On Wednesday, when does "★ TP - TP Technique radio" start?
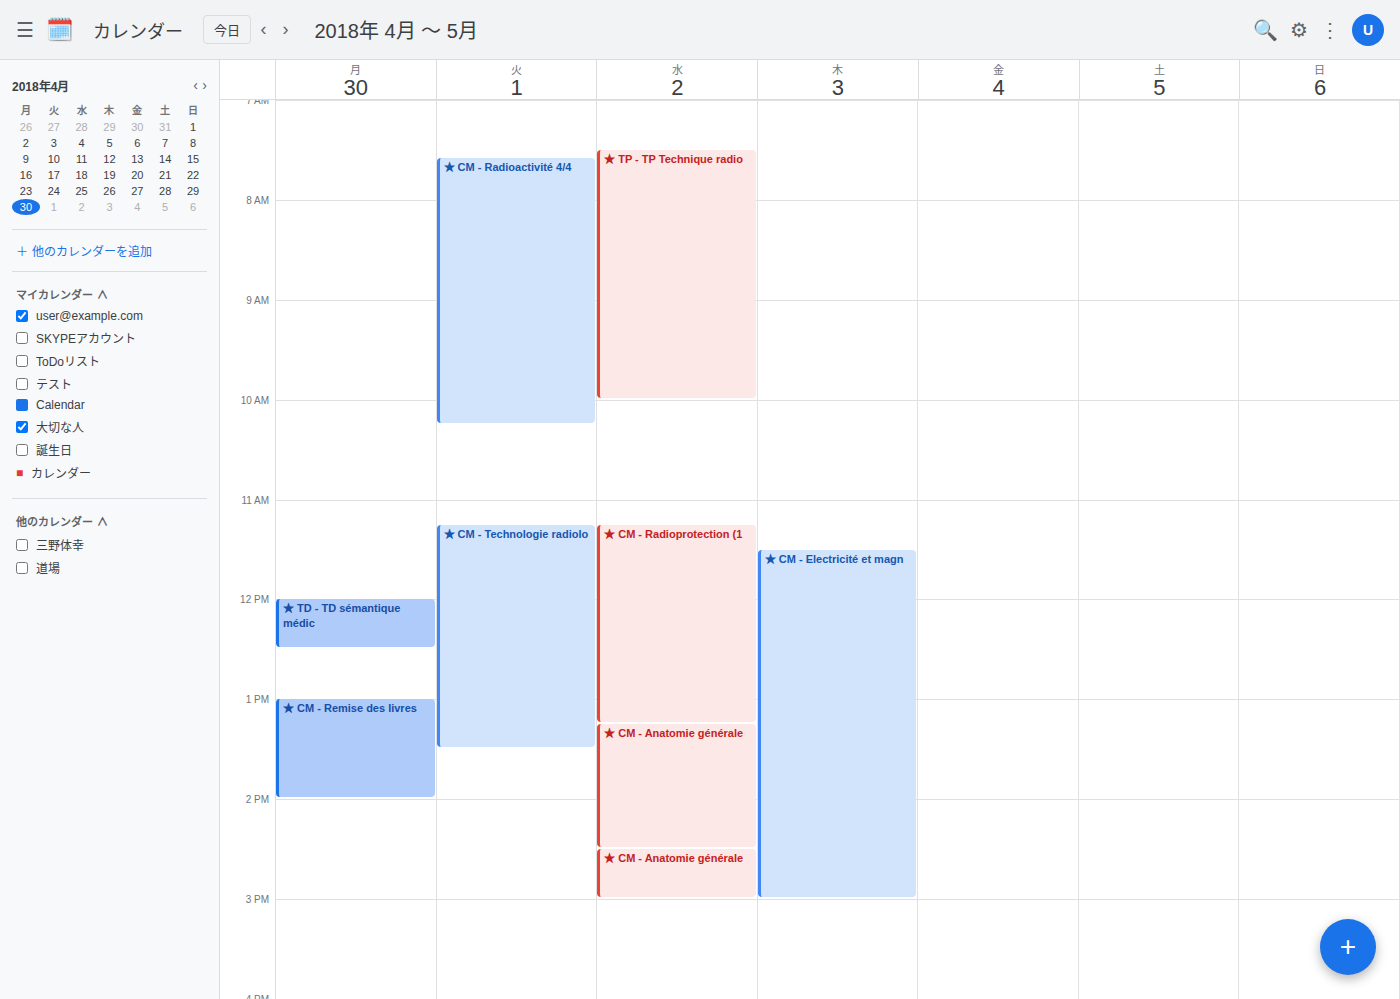
7:30 AM